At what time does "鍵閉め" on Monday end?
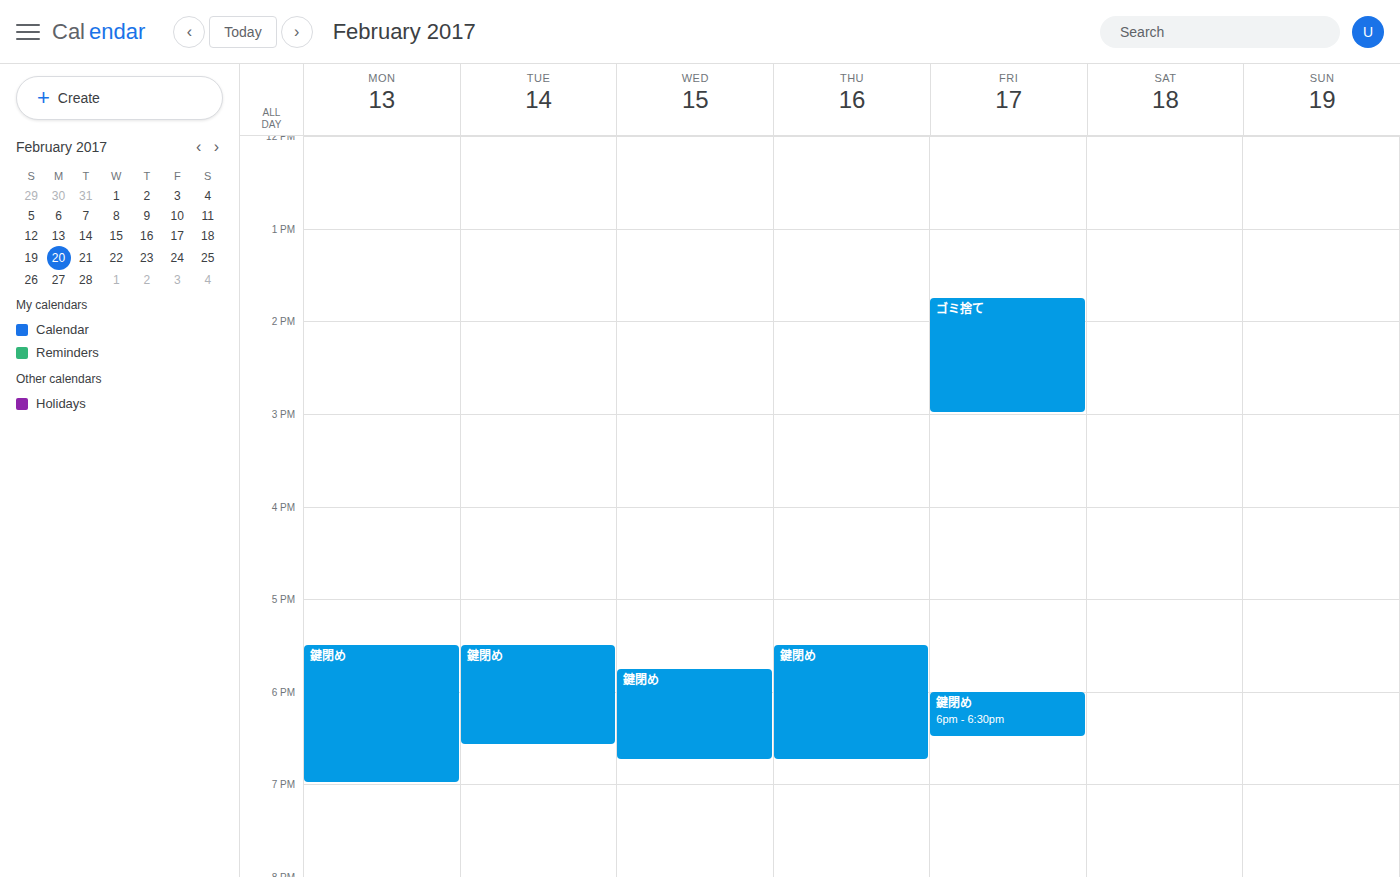
7:00 PM